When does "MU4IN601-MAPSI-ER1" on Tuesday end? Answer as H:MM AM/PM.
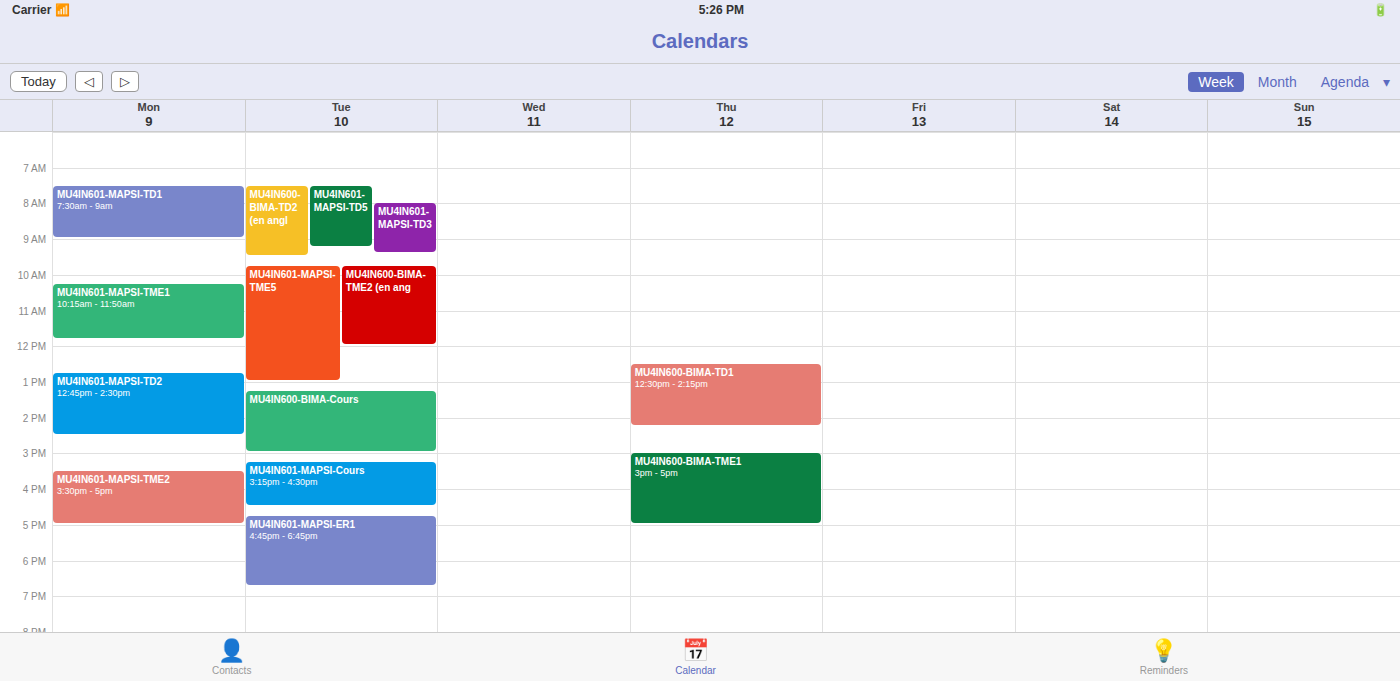
6:45 PM